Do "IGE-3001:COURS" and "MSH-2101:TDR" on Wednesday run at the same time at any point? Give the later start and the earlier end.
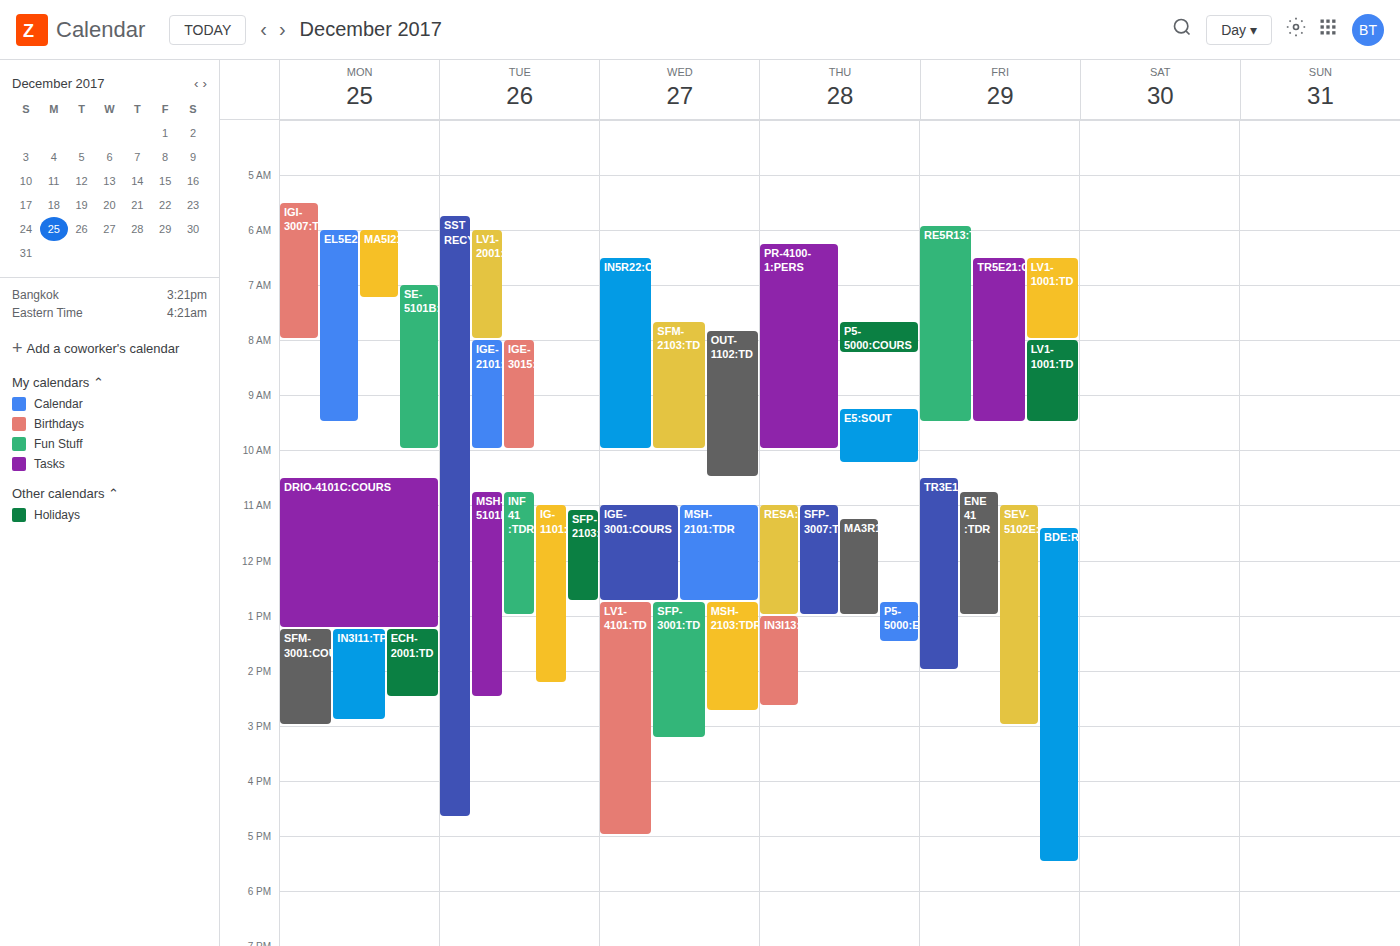
"IGE-3001:COURS" runs 11:00 AM to 12:45 PM, inside "MSH-2101:TDR" -- they overlap.